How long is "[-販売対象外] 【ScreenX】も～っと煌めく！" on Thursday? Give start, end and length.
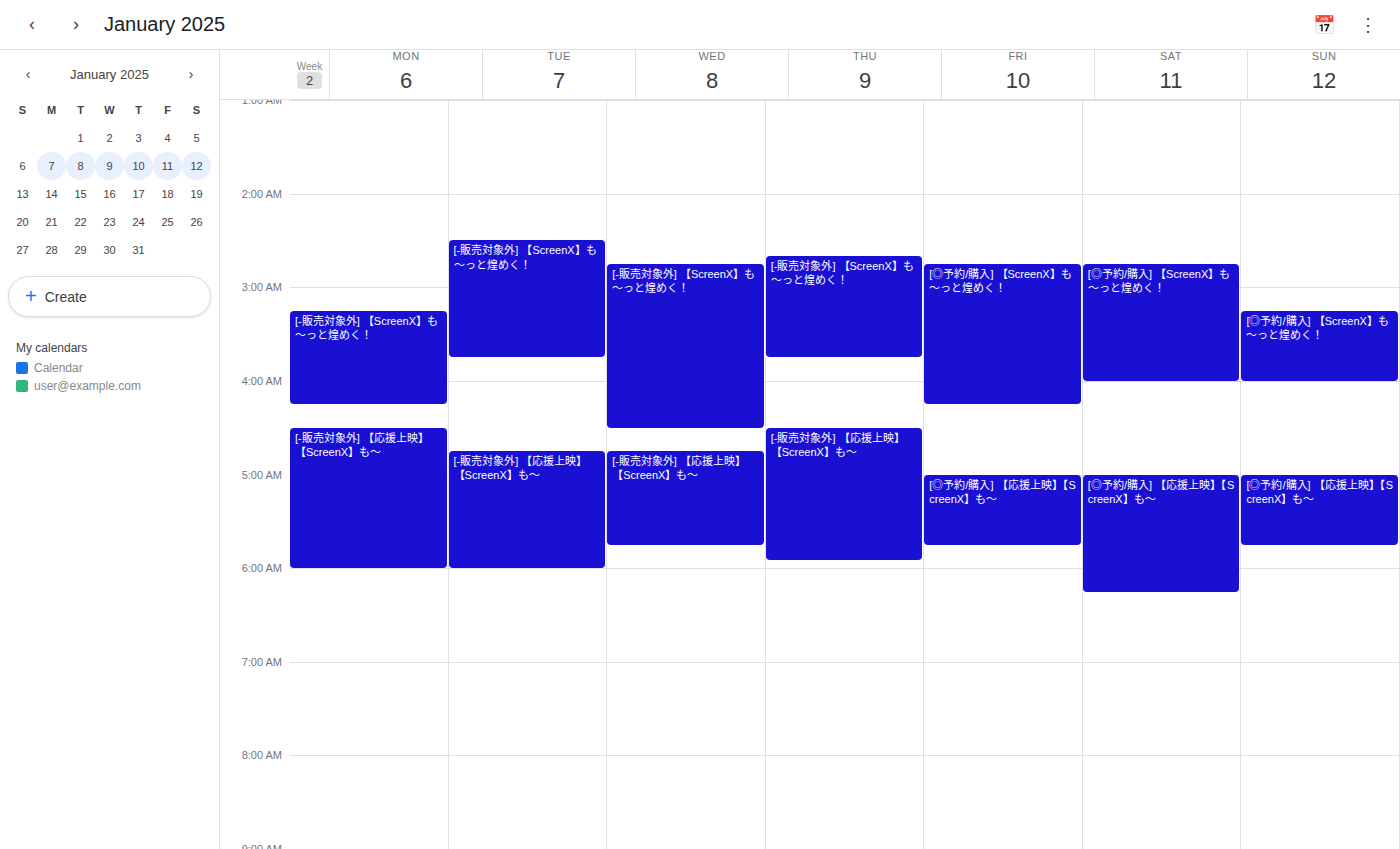
2:40 AM to 3:45 AM, 1 hour 5 minutes